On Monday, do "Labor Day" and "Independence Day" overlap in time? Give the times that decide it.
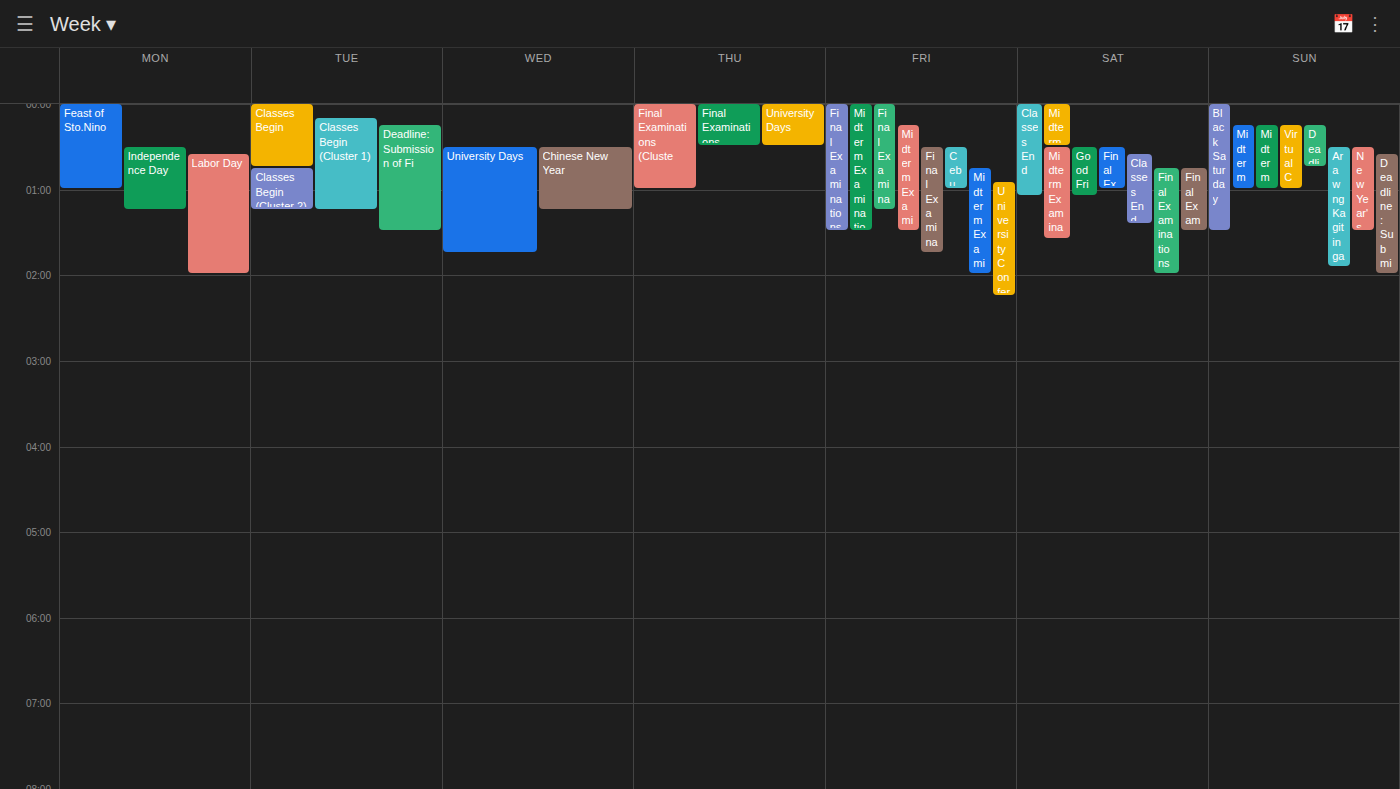
"Labor Day" starts at 12:35 AM, before "Independence Day" ends at 1:15 AM -- they overlap.